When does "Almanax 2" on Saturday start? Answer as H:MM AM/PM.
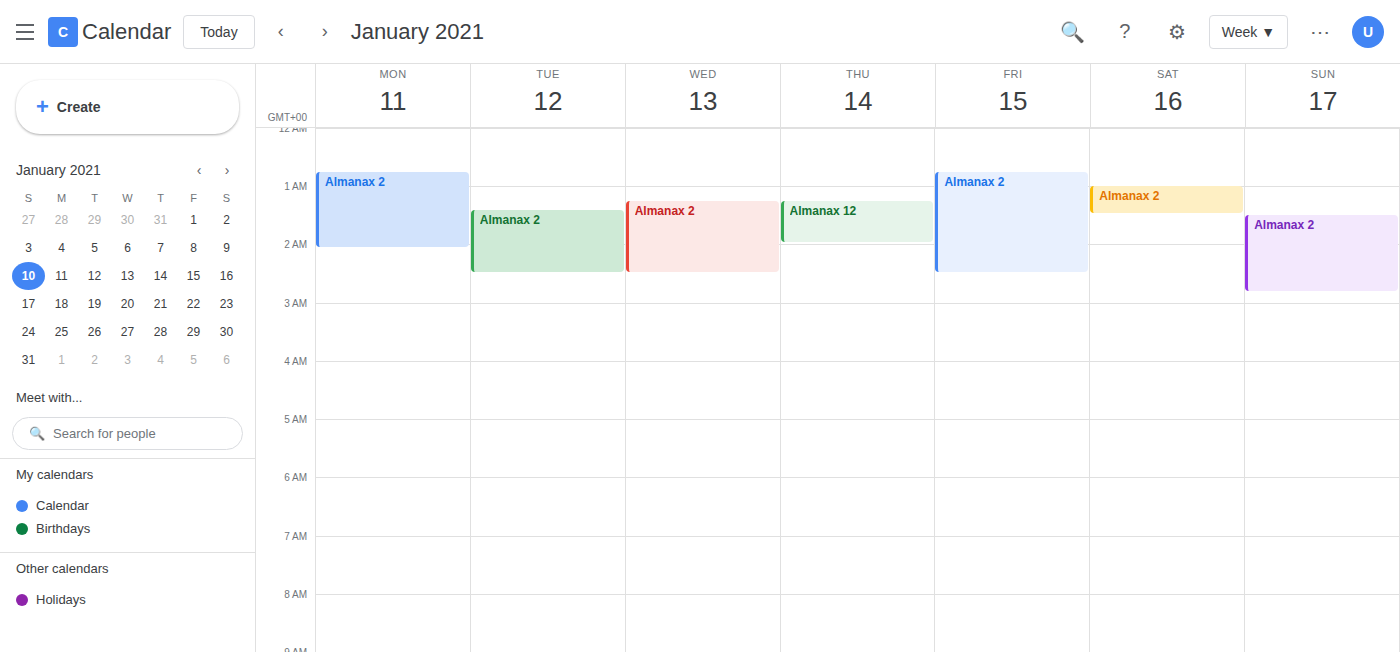
1:00 AM